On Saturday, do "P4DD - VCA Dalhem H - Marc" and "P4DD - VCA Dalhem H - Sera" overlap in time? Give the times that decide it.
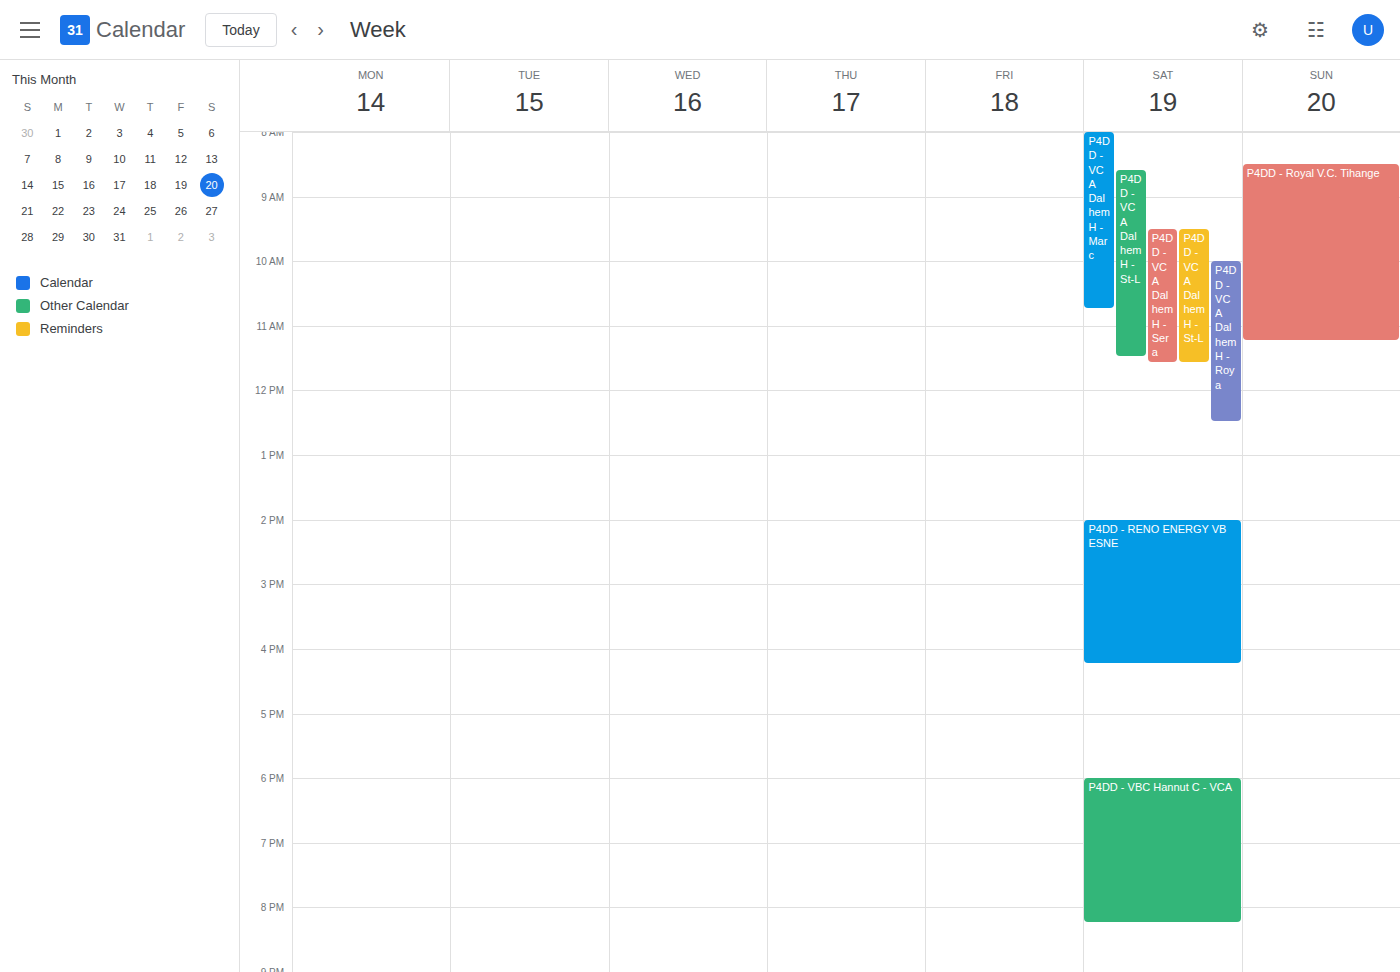
"P4DD - VCA Dalhem H - Sera" starts at 9:30 AM, before "P4DD - VCA Dalhem H - Marc" ends at 10:45 AM -- they overlap.